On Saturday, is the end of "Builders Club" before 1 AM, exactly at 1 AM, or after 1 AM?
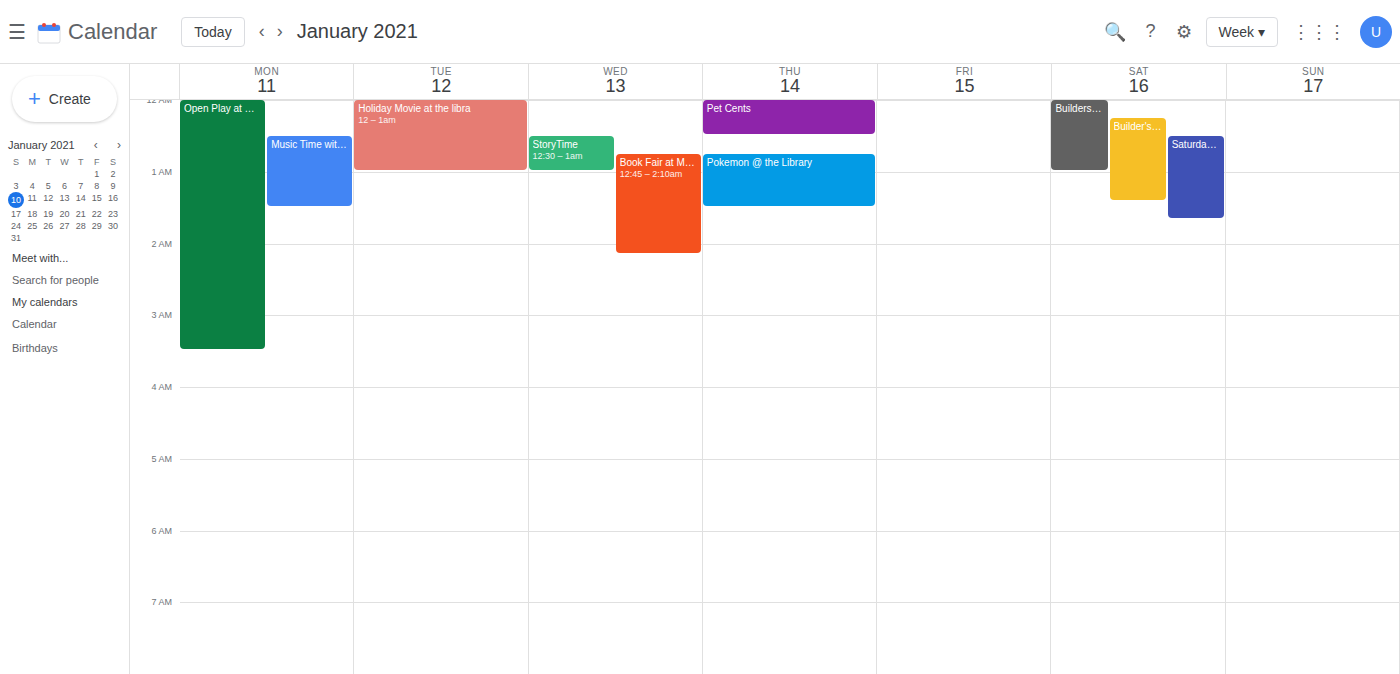
1:00 AM -- exactly at 1 AM, on the 1 AM line.